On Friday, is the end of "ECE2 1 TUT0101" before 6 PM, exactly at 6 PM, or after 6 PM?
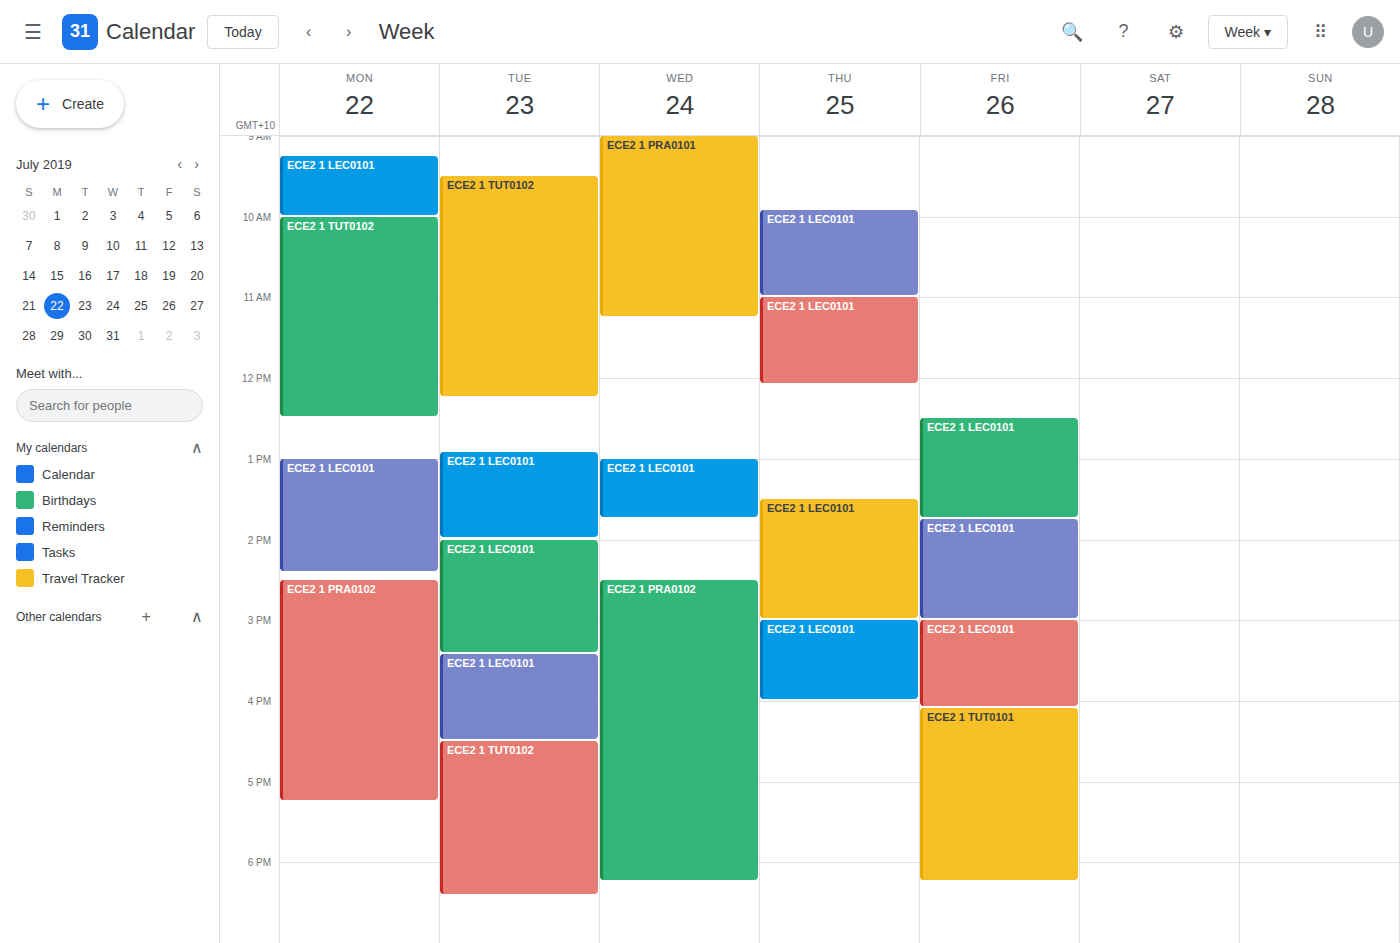
6:15 PM -- after 6 PM, 15 minutes below the 6 PM line.